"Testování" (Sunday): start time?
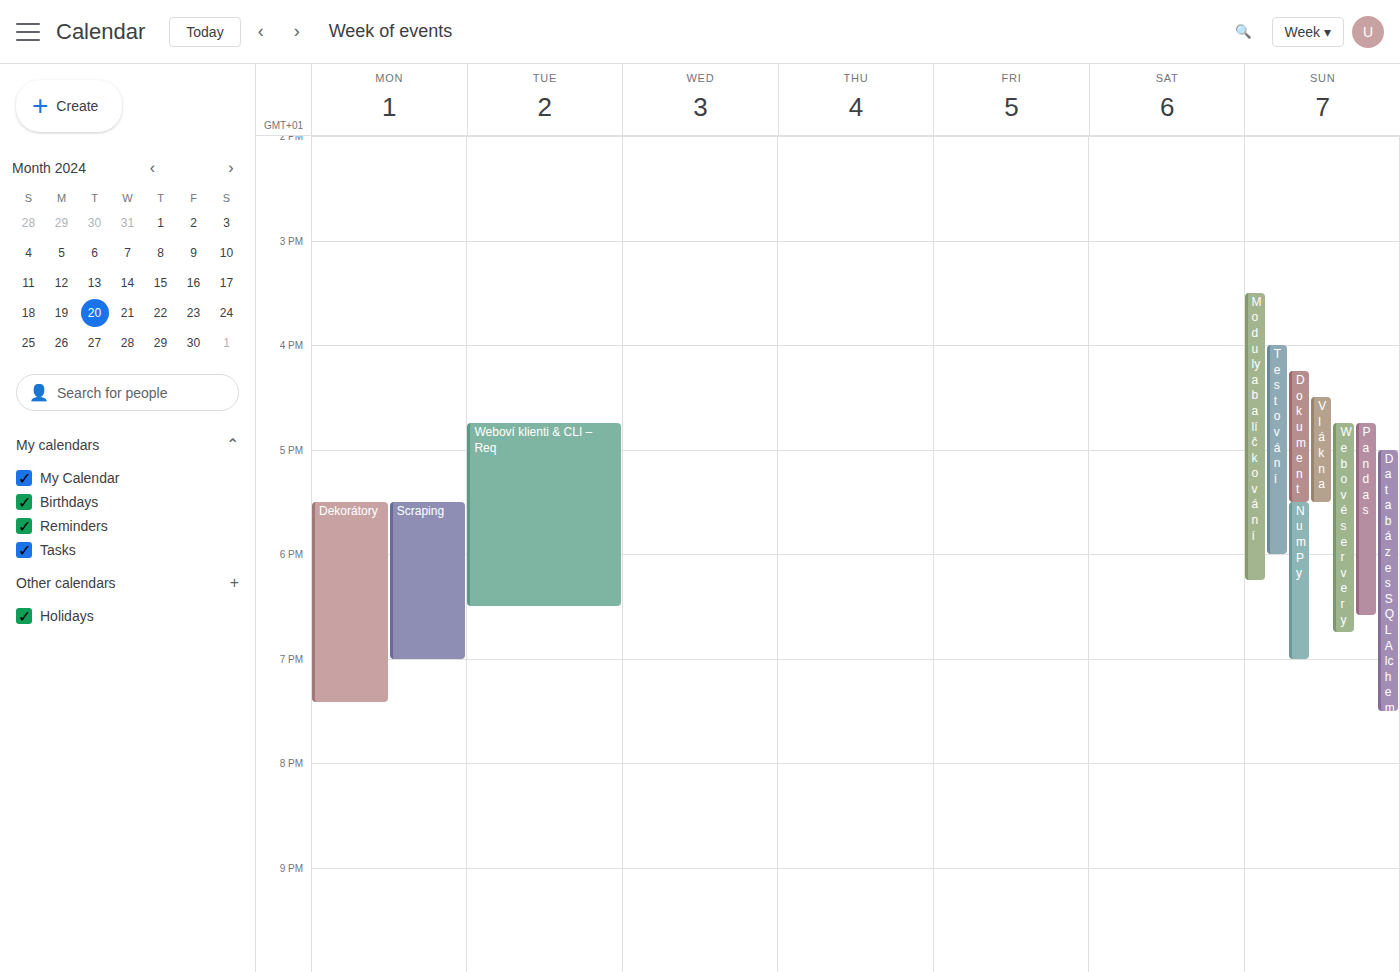
4:00 PM